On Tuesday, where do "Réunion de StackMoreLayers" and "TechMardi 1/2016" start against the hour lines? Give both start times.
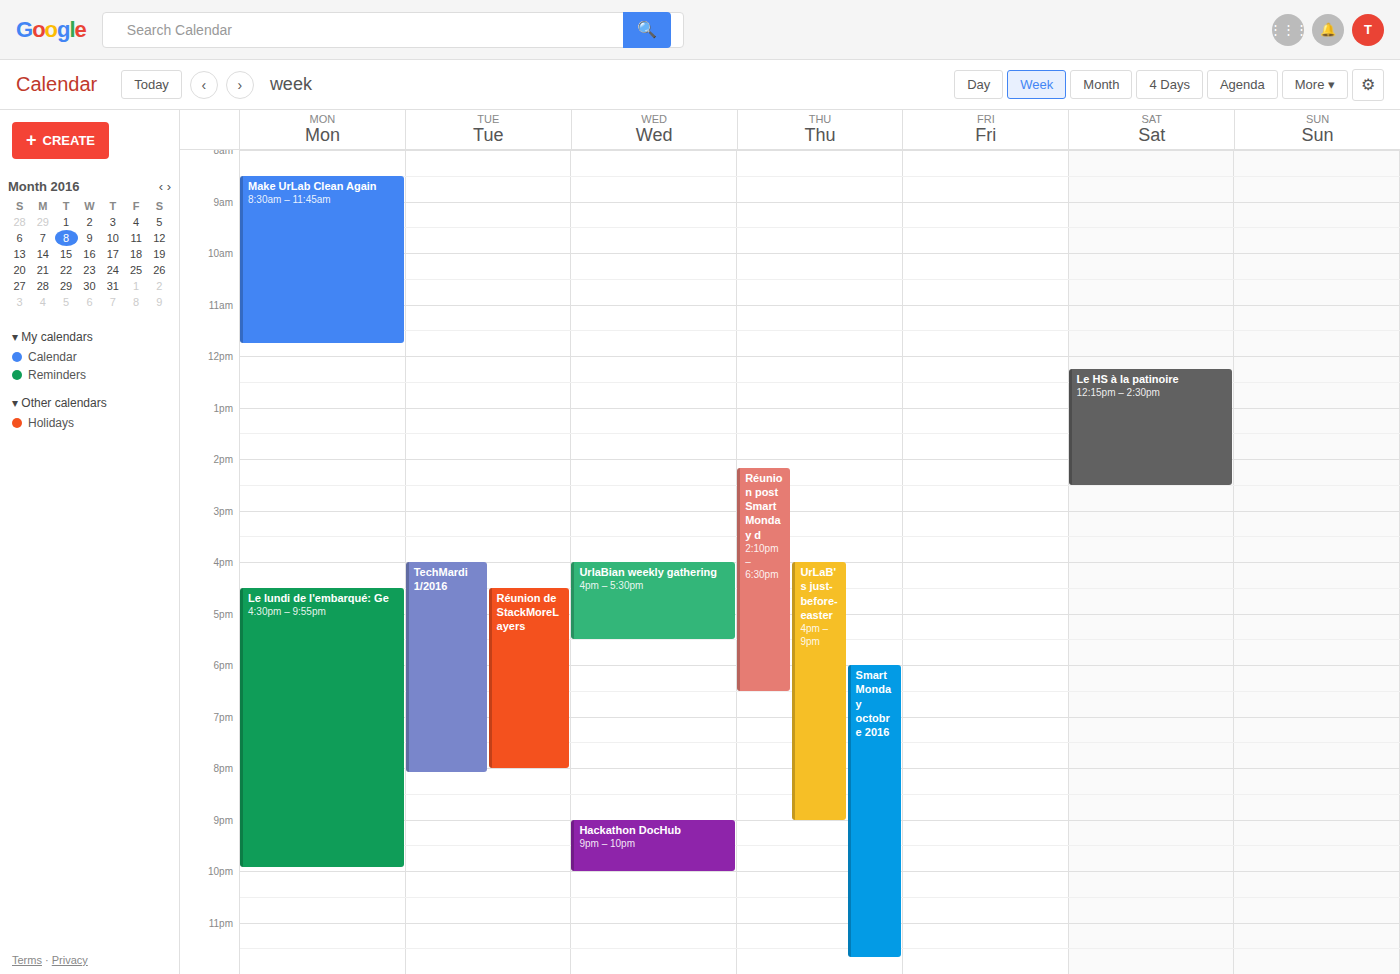
"Réunion de StackMoreLayers": 4:30 PM, halfway between the 4 PM and 5 PM lines. "TechMardi 1/2016": 4:00 PM, exactly on the 4 PM line.